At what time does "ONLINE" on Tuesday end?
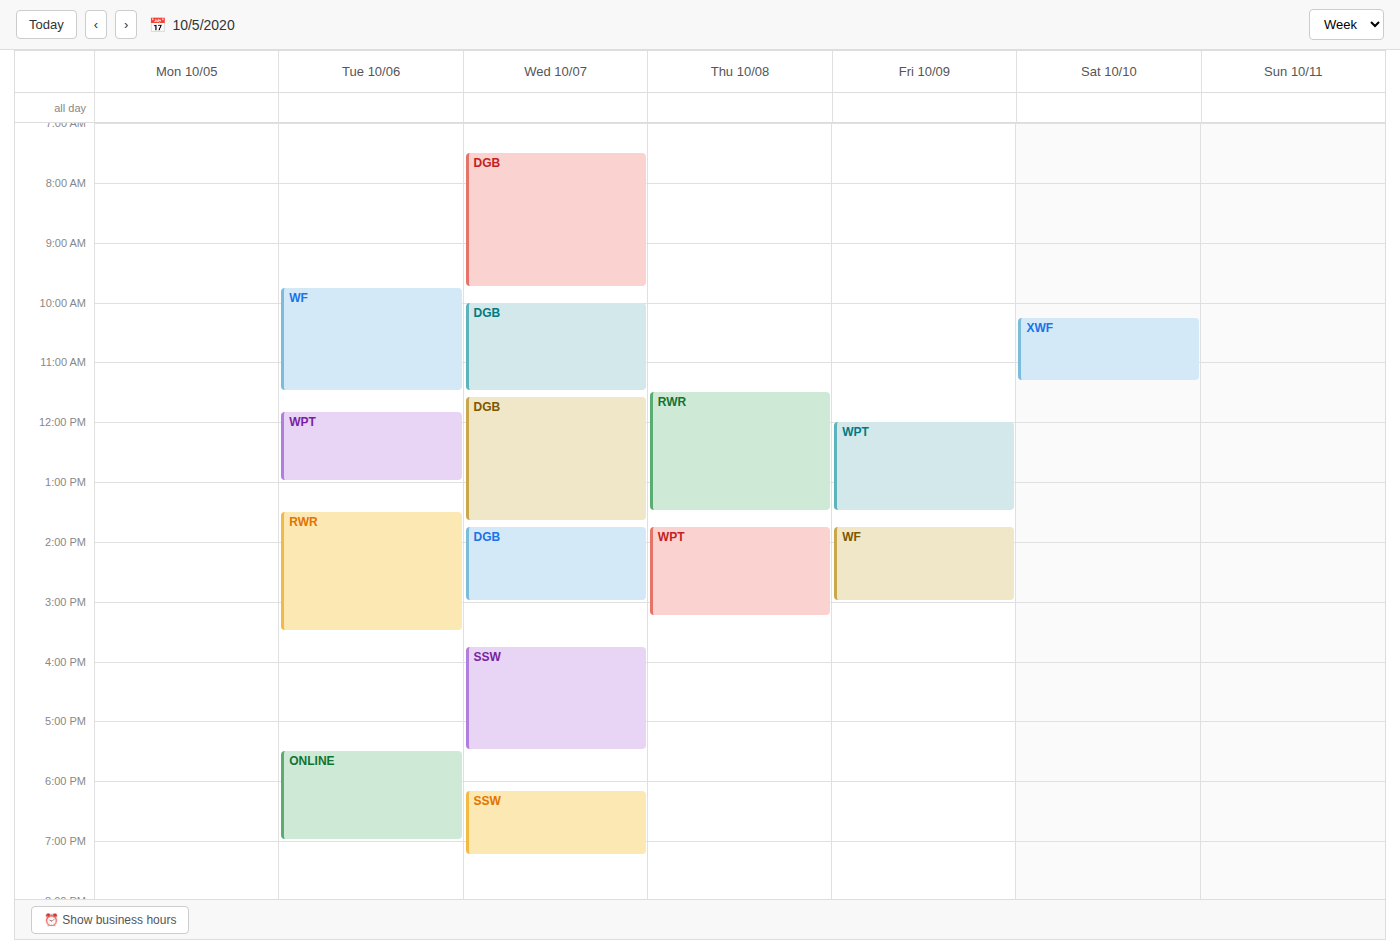
7:00 PM